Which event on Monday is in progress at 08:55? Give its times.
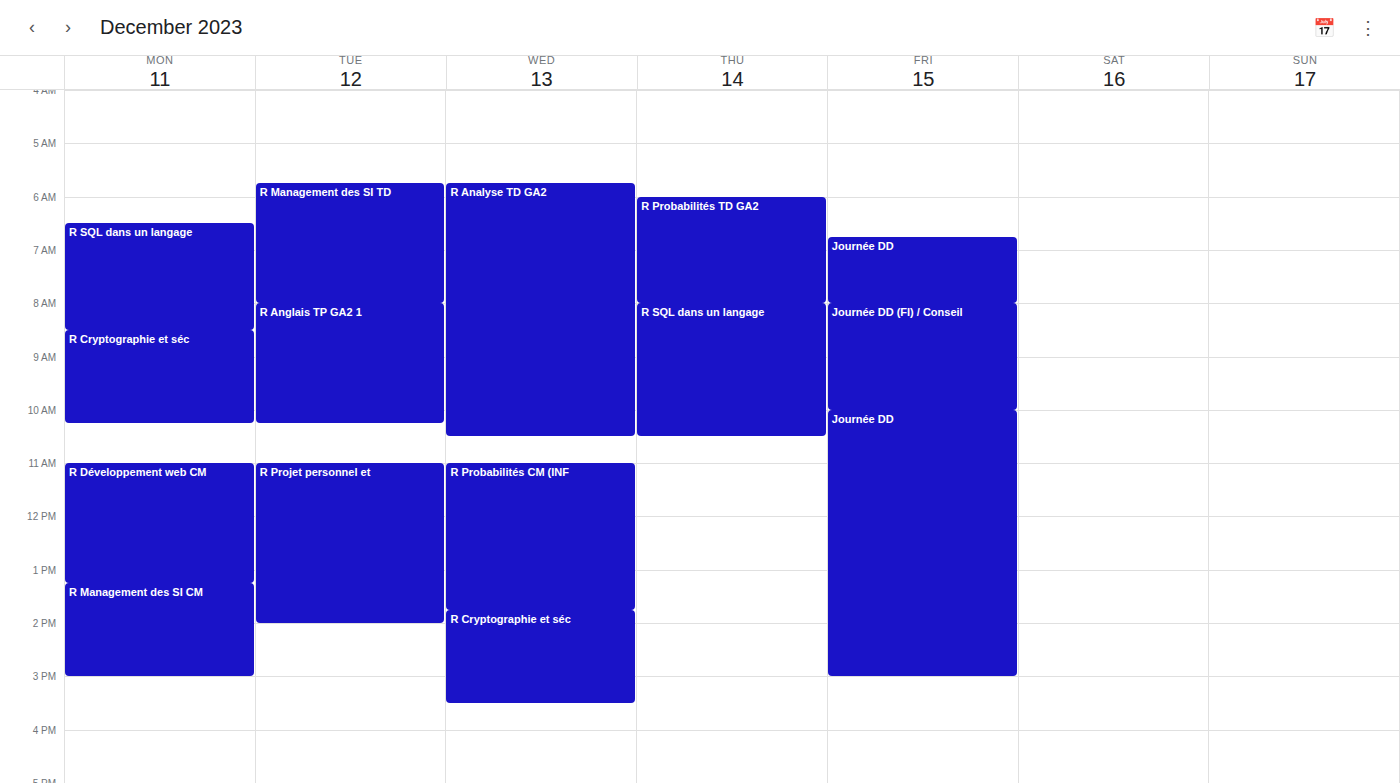
"R Cryptographie et séc", 08:30 to 10:15